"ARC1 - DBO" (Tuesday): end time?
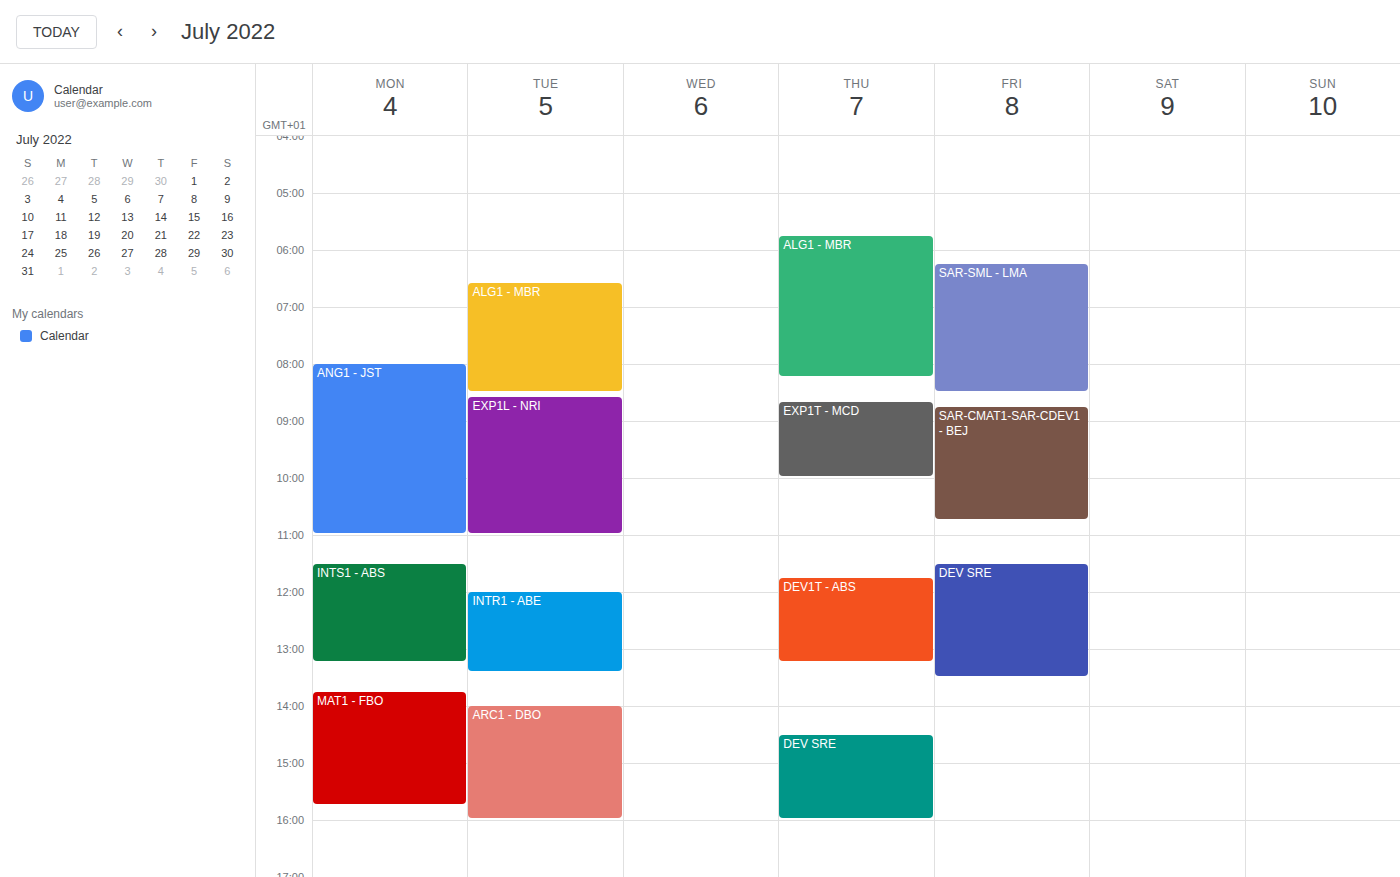
4:00 PM